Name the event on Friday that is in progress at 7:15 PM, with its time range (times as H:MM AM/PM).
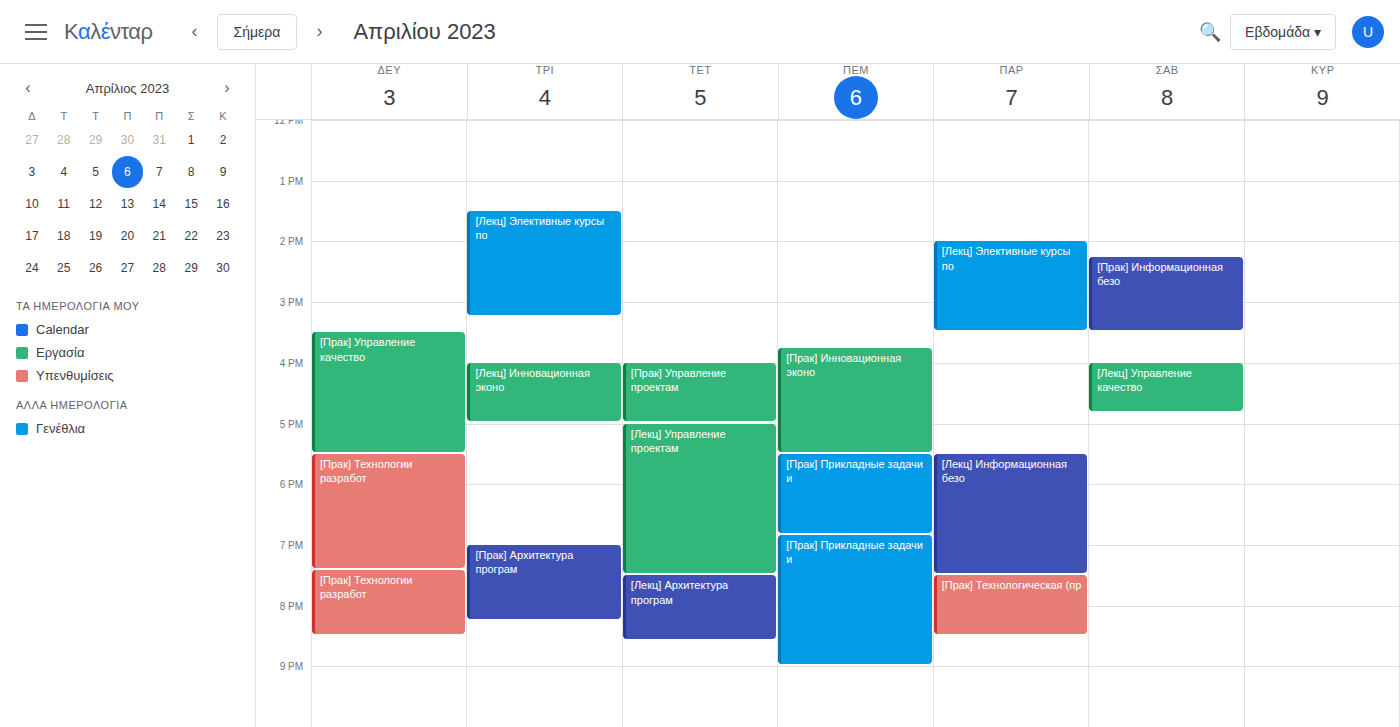
"[Лекц] Информационная безо", 5:30 PM to 7:30 PM